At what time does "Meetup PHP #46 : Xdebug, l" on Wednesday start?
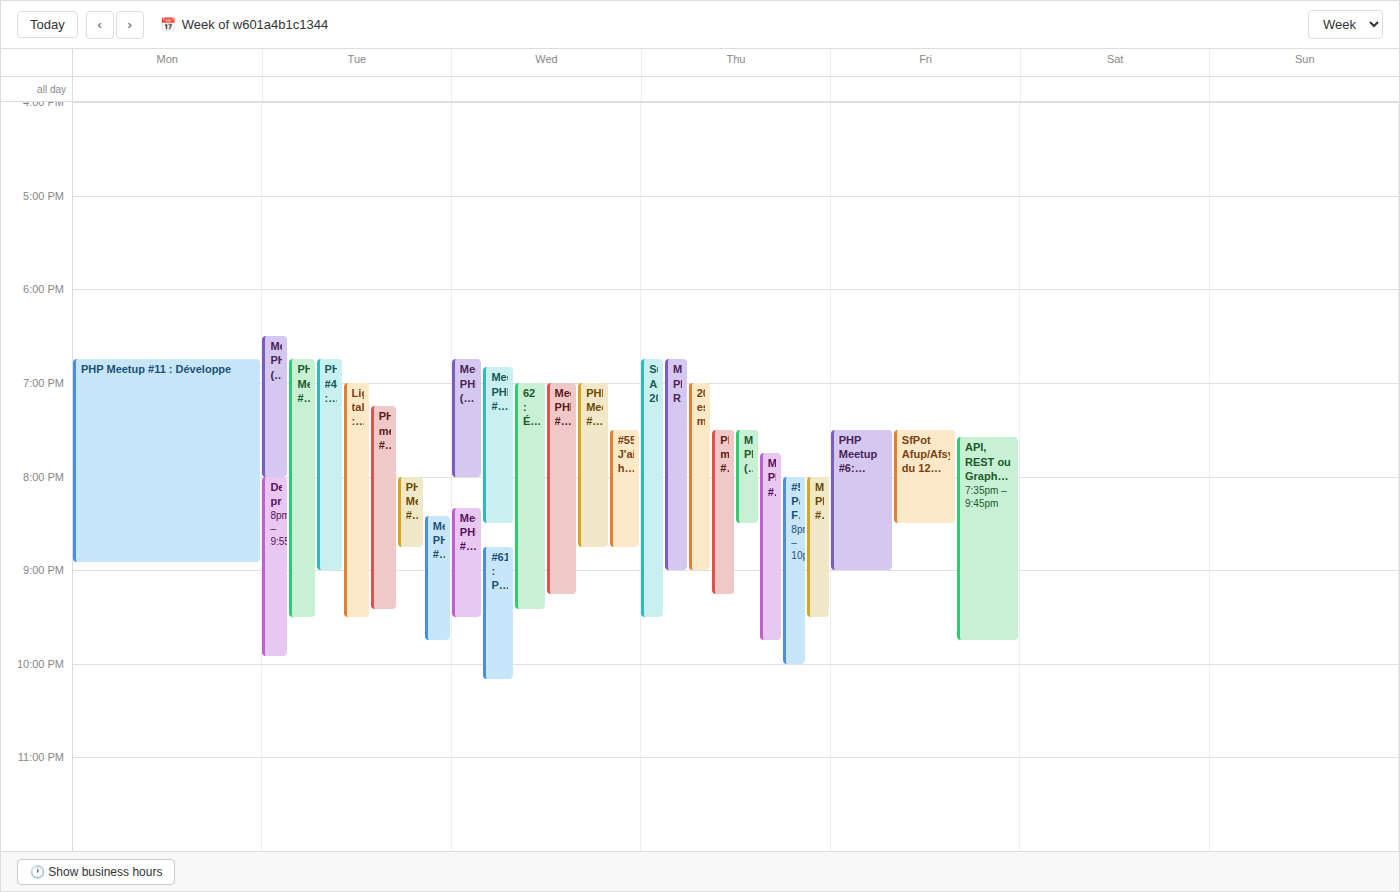
7:00 PM